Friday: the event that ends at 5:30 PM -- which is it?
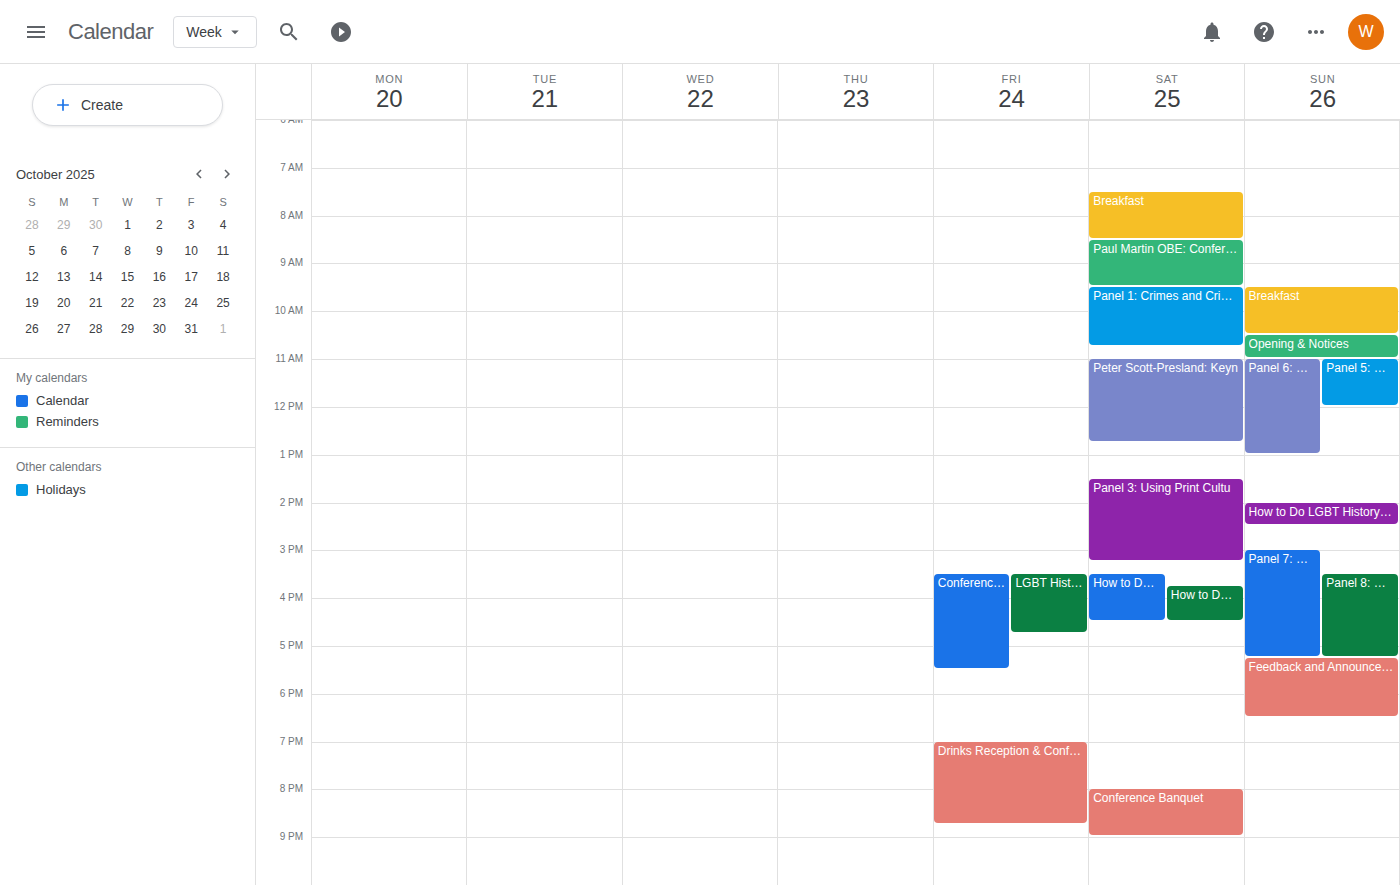
"Conference Registration"